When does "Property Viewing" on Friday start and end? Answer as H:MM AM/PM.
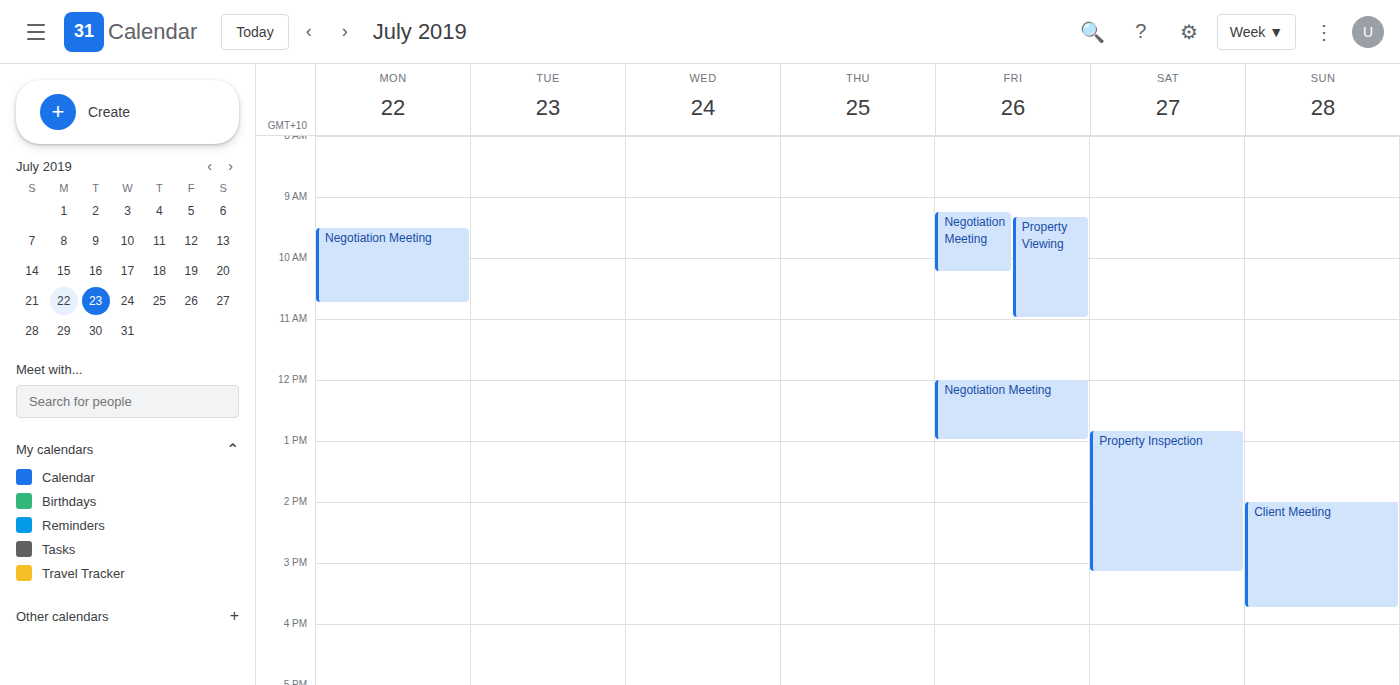
9:20 AM to 11:00 AM